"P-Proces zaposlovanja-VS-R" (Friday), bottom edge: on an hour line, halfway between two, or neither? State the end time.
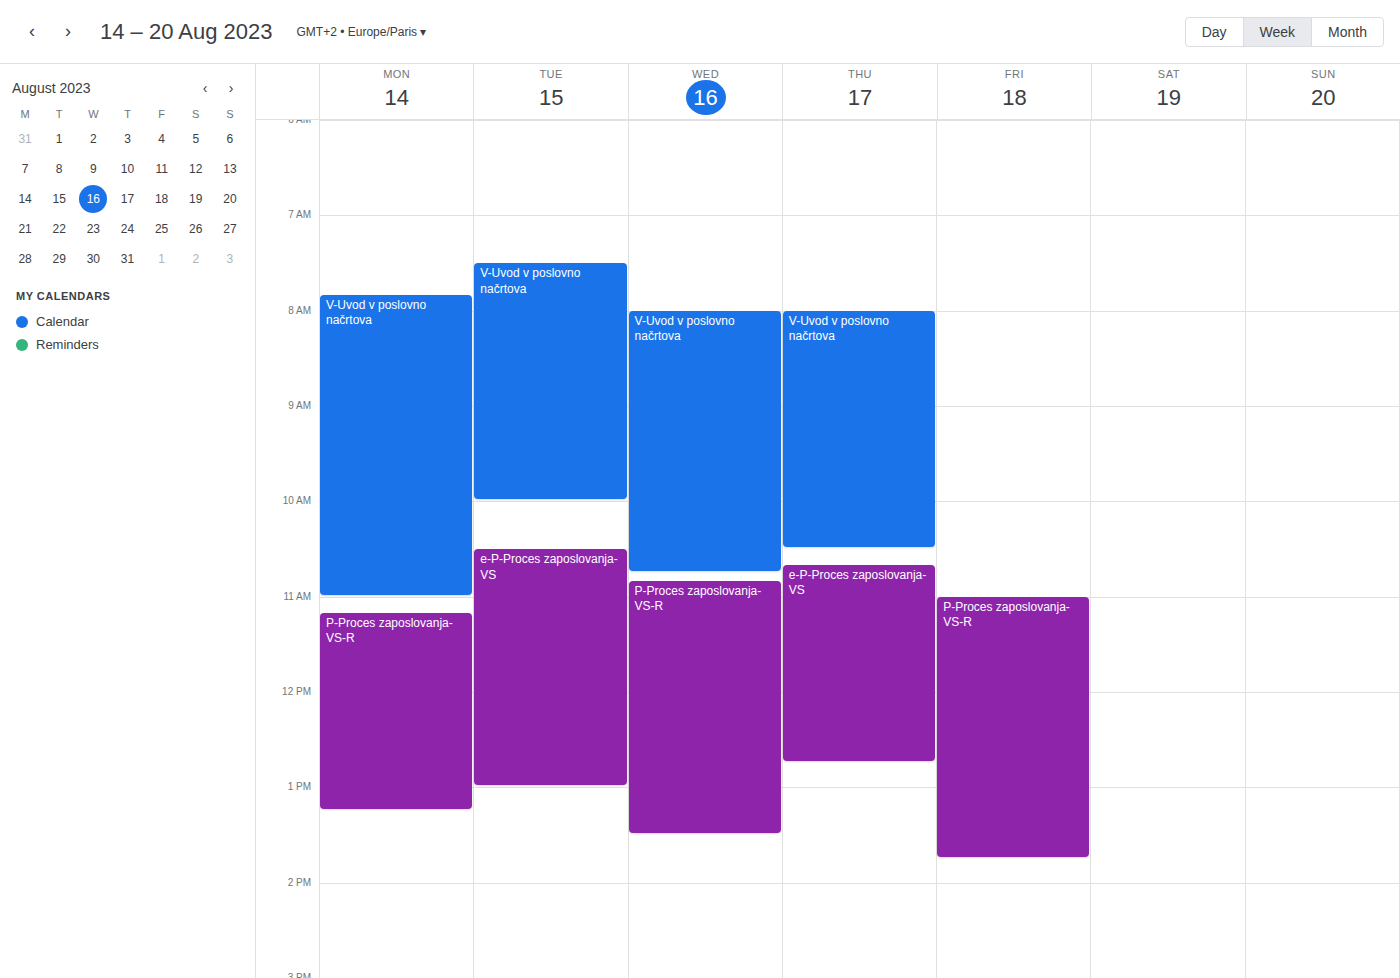
1:45 PM -- neither: three quarters of the way from the 1 PM line to the 2 PM line.